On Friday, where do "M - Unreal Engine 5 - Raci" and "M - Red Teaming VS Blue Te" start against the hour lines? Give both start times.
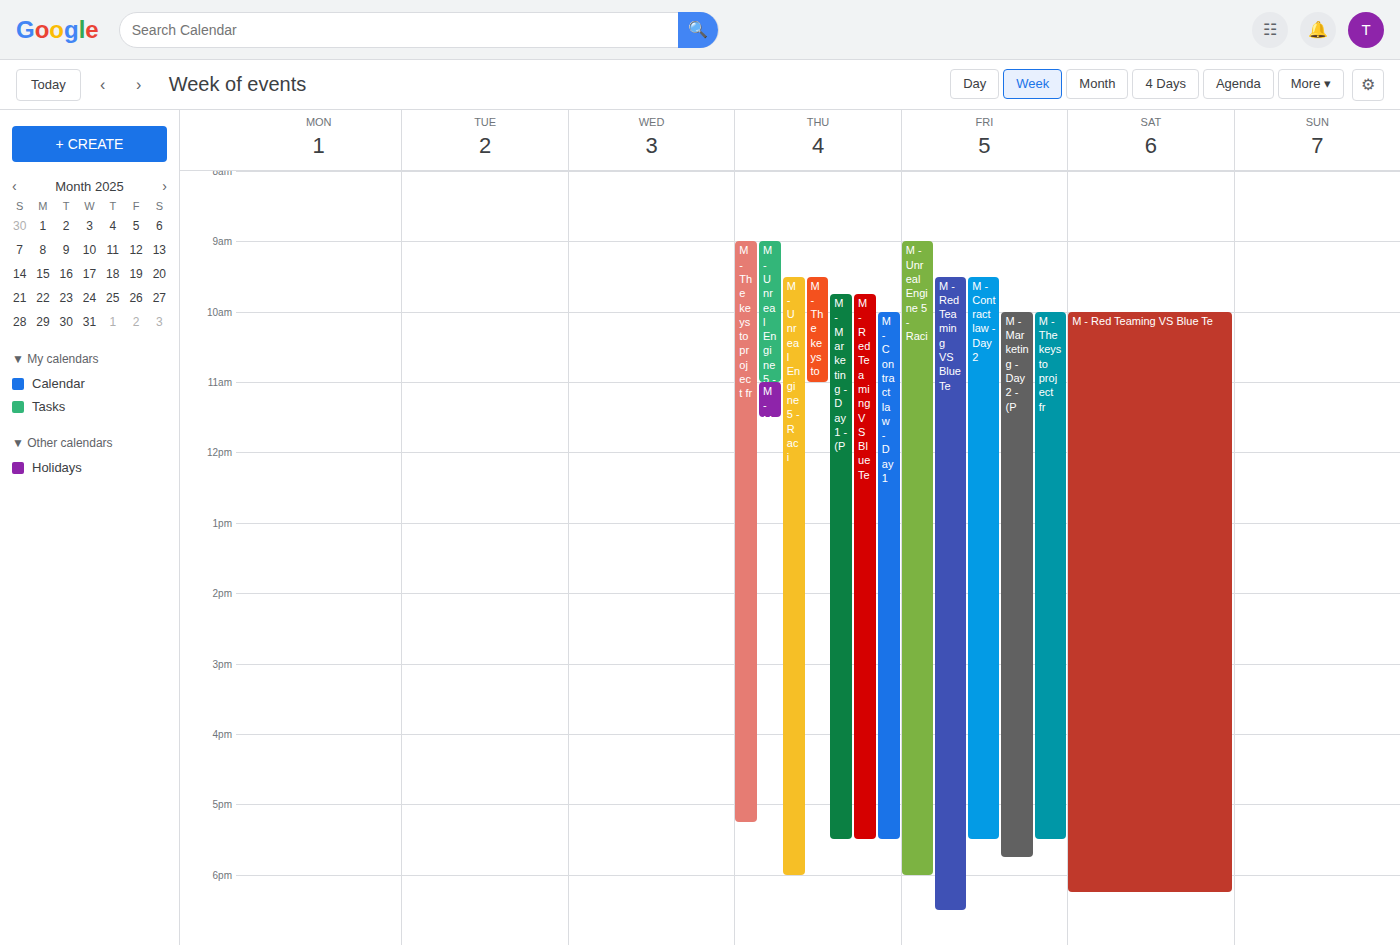
"M - Unreal Engine 5 - Raci": 9:00 AM, exactly on the 9 AM line. "M - Red Teaming VS Blue Te": 9:30 AM, halfway between the 9 AM and 10 AM lines.